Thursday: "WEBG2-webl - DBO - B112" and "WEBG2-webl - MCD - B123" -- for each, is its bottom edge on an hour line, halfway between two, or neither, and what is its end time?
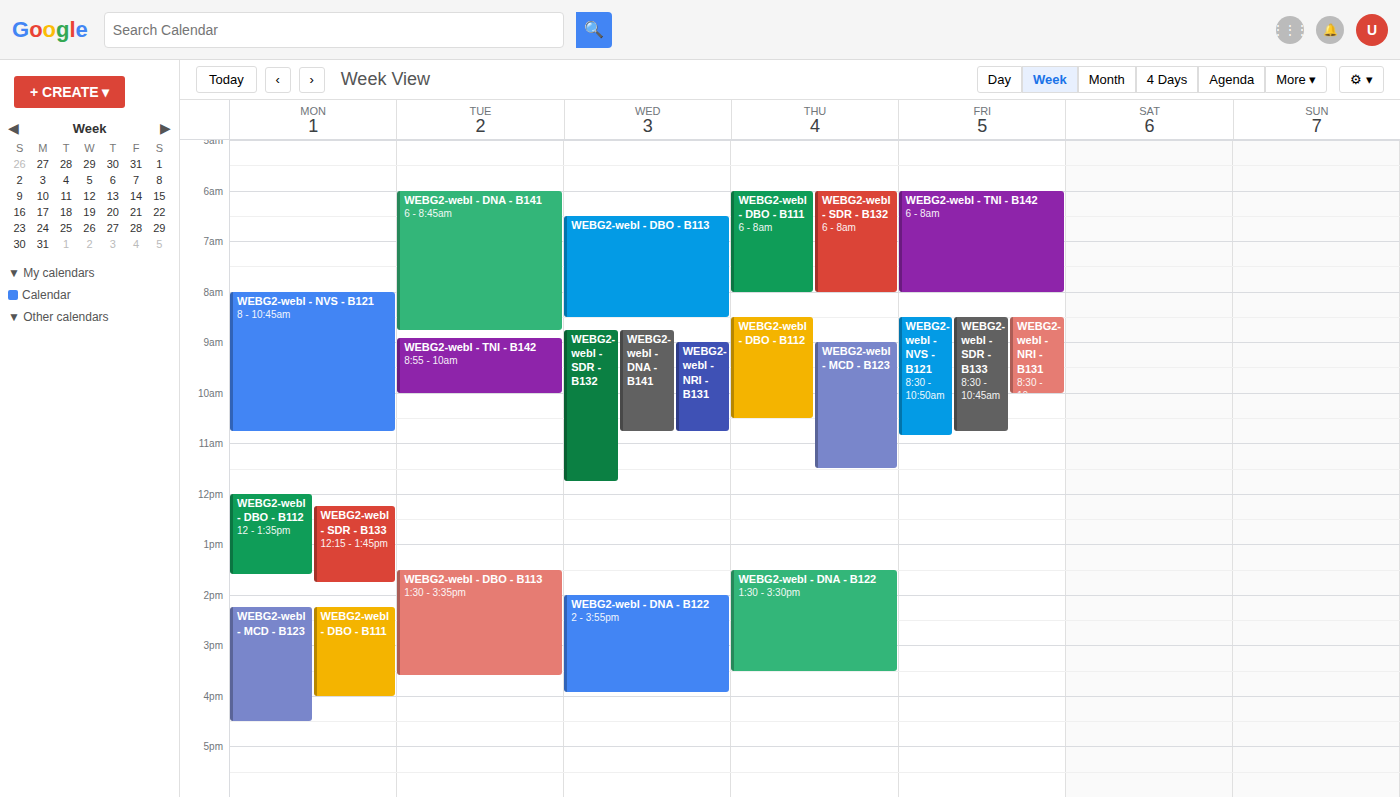
"WEBG2-webl - DBO - B112": 10:30, halfway between the 10:00 and 11:00 lines. "WEBG2-webl - MCD - B123": 11:30, halfway between the 11:00 and 12:00 lines.